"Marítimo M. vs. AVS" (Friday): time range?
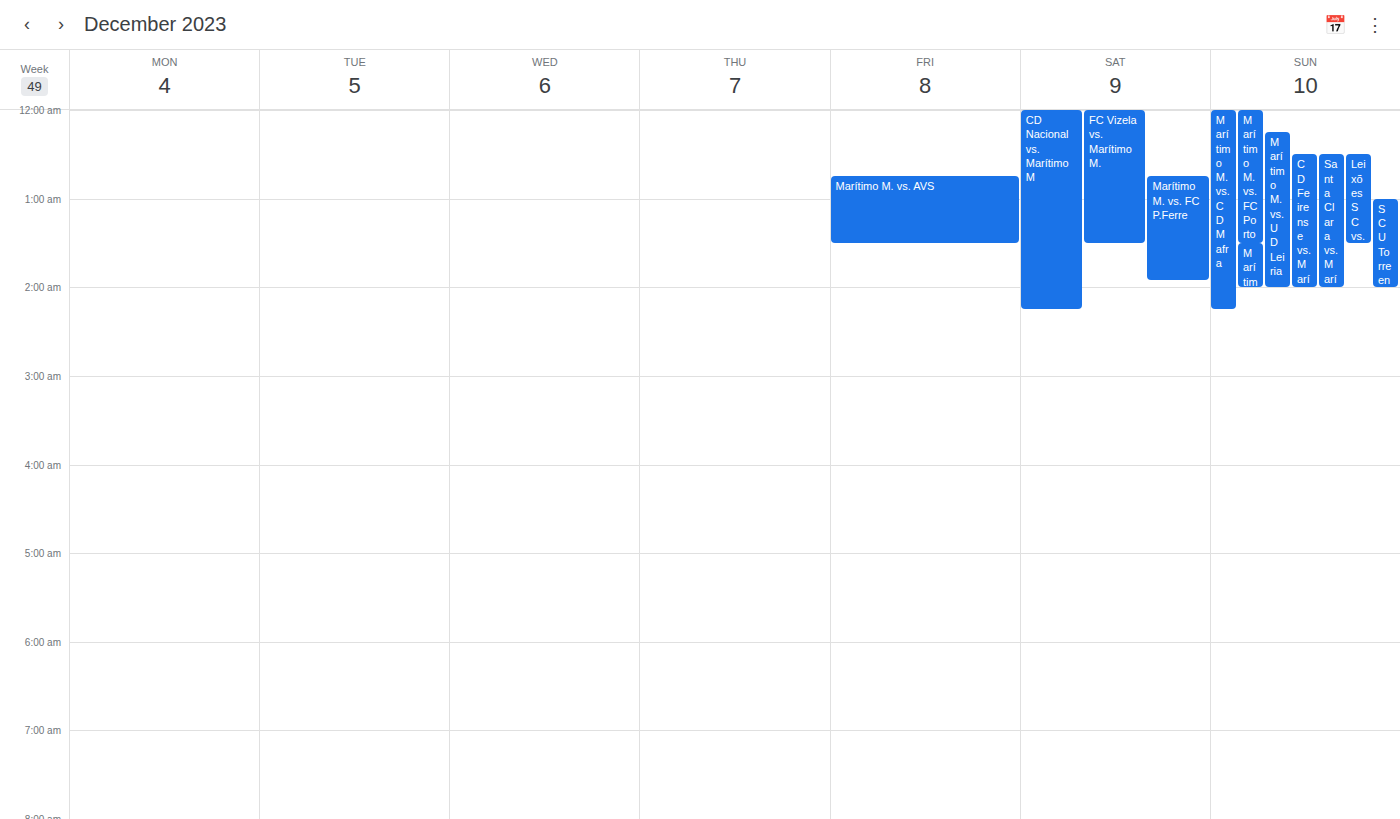
00:45 to 01:30